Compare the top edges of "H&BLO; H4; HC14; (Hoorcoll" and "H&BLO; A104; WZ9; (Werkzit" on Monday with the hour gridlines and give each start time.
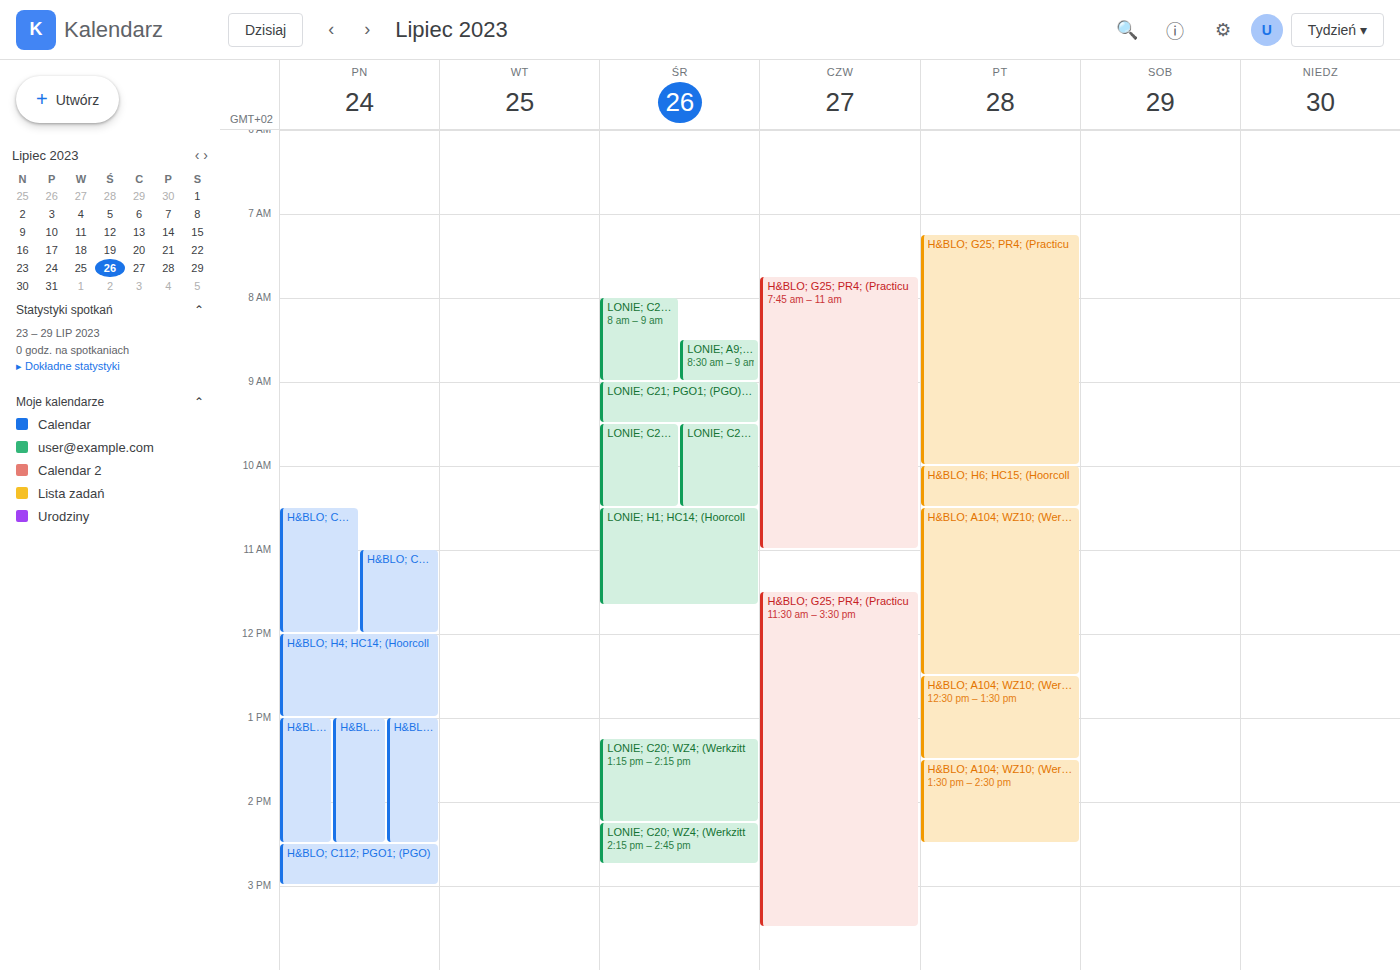
"H&BLO; H4; HC14; (Hoorcoll": 12:00 PM, exactly on the 12 PM line. "H&BLO; A104; WZ9; (Werkzit": 1:00 PM, exactly on the 1 PM line.